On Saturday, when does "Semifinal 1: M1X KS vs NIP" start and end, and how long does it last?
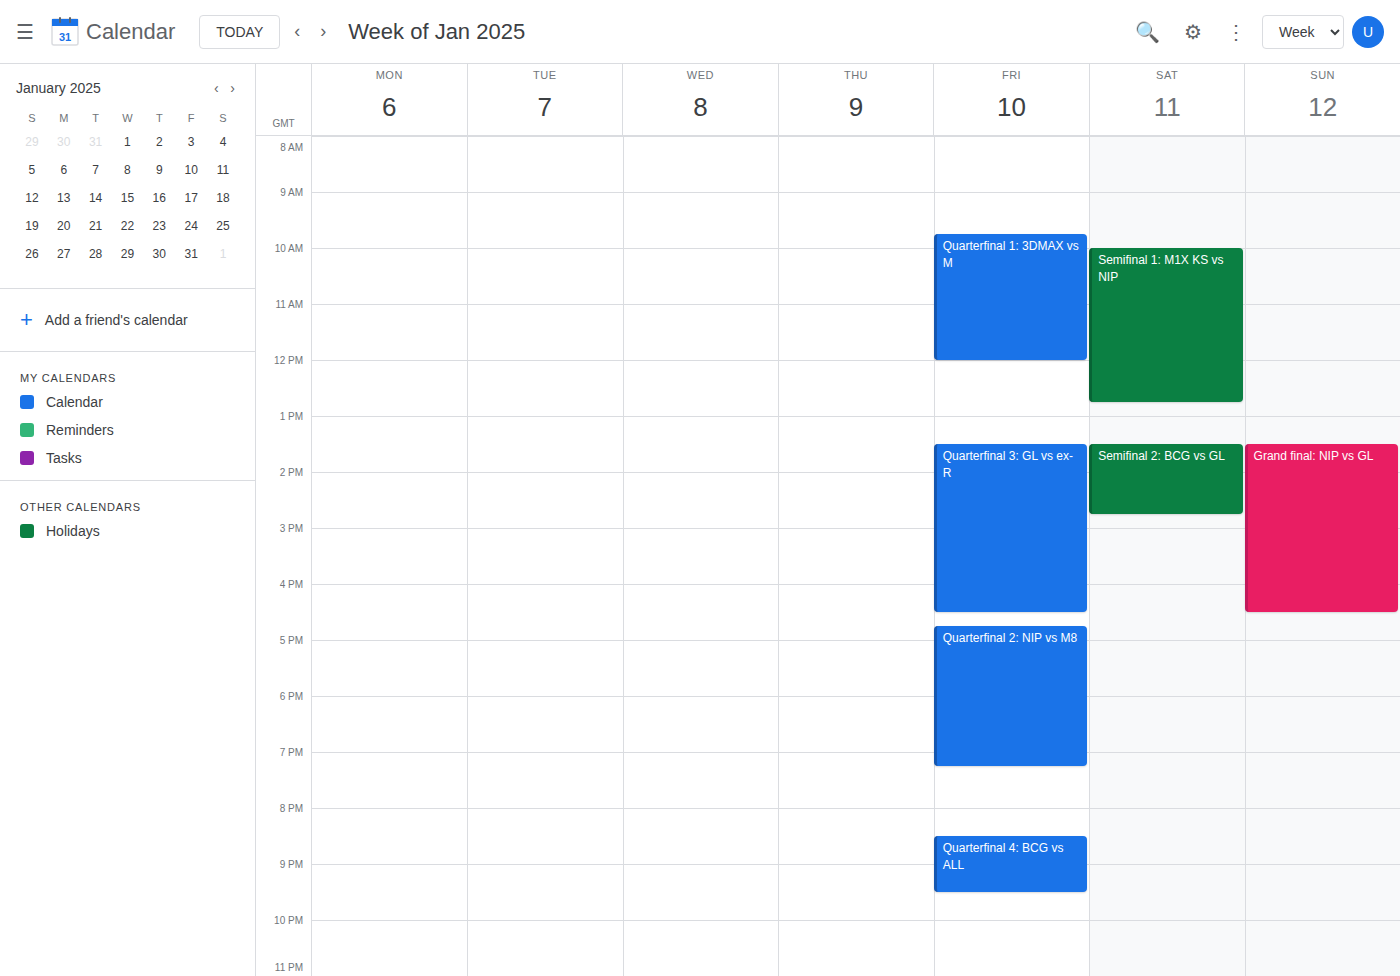
10:00 AM to 12:45 PM, 2 hours 45 minutes